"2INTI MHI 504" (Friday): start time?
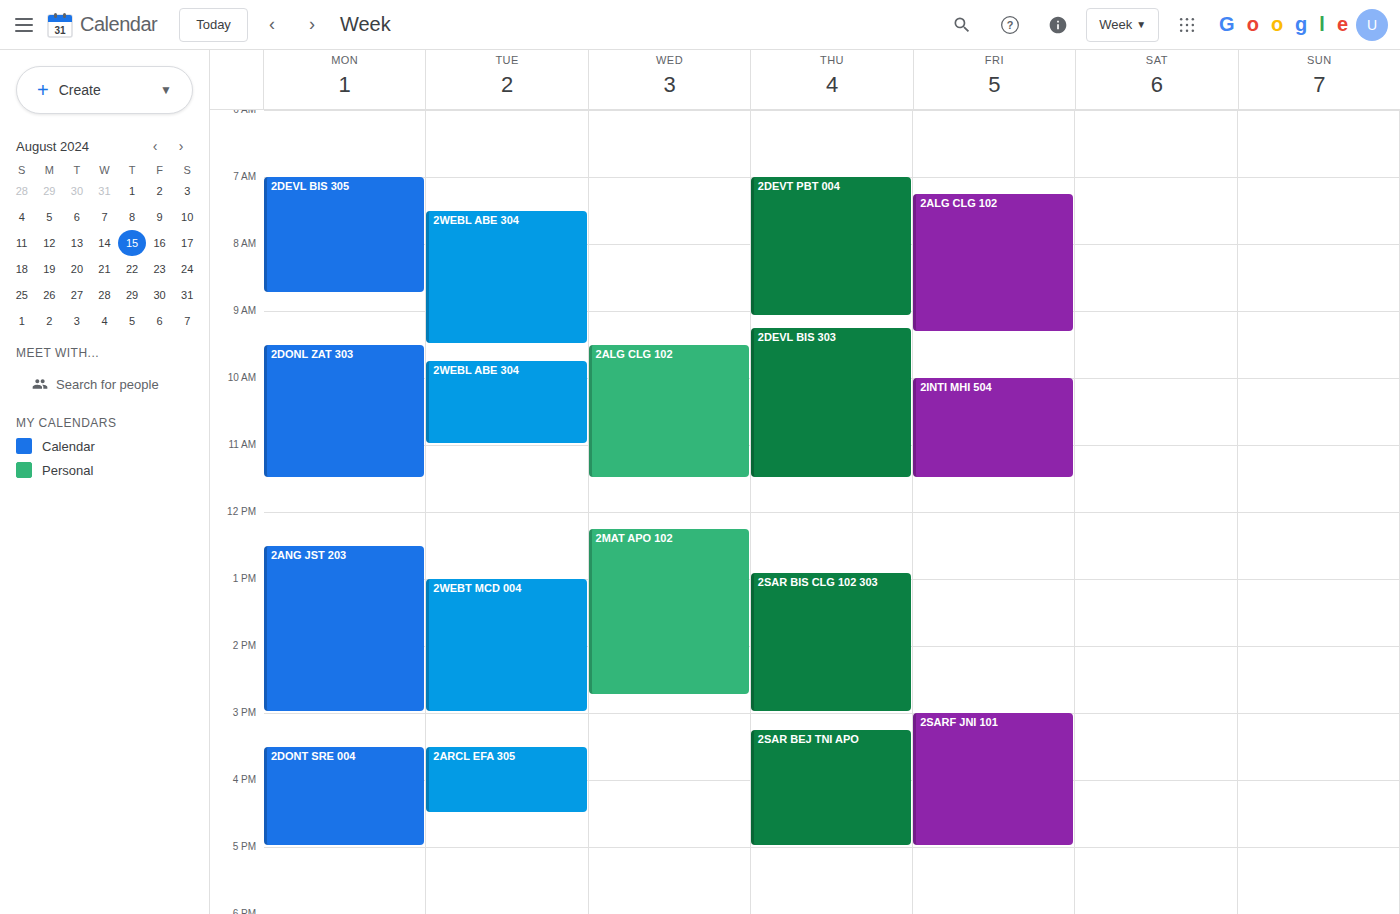
10:00 AM